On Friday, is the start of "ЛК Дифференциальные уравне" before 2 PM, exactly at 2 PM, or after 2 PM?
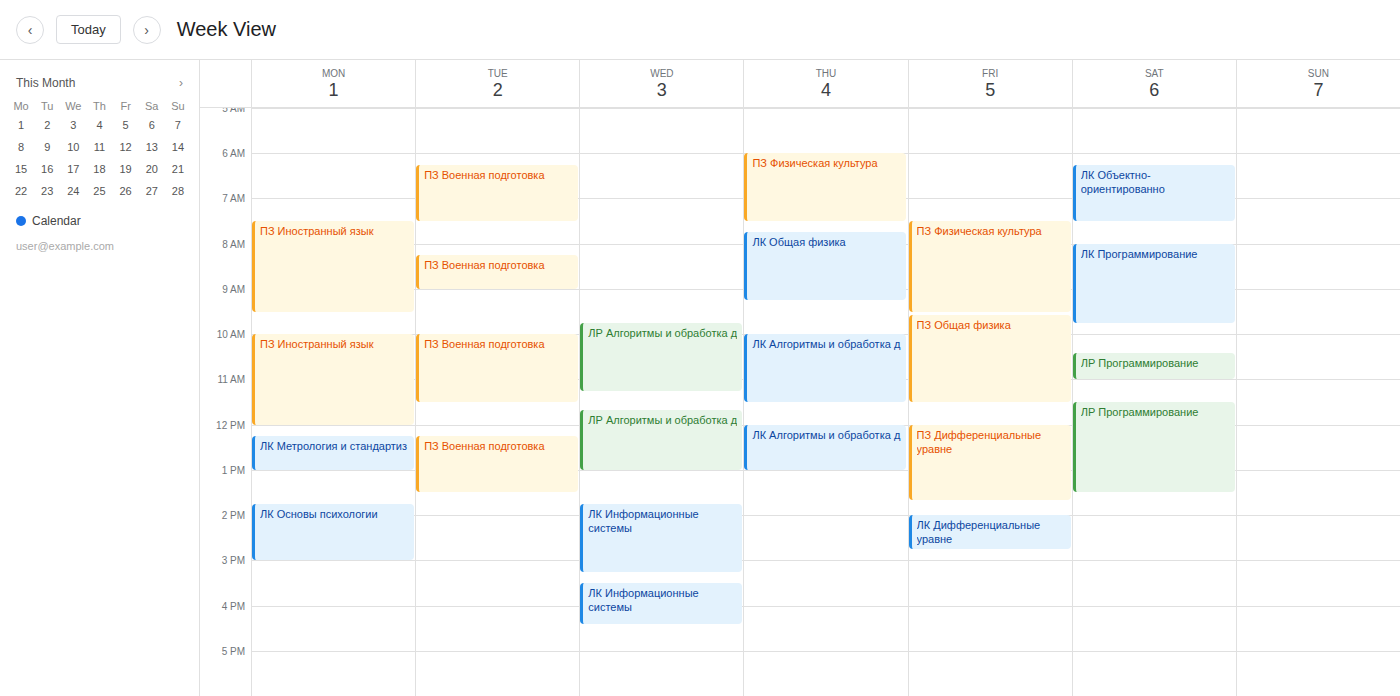
2:00 PM -- exactly at 2 PM, on the 2 PM line.